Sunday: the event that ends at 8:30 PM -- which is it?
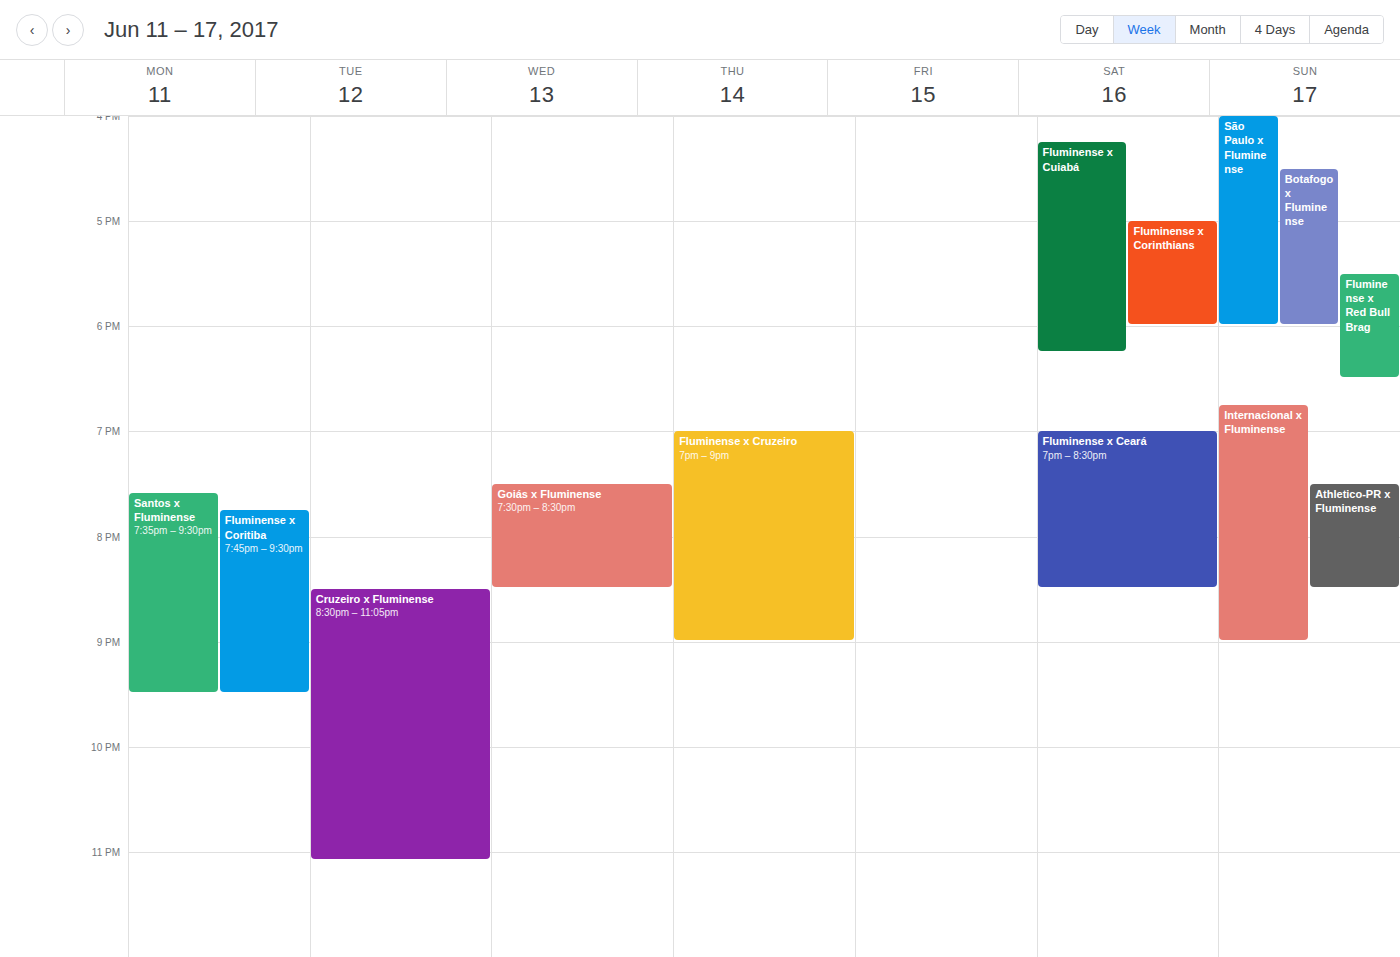
"Athletico-PR x Fluminense"